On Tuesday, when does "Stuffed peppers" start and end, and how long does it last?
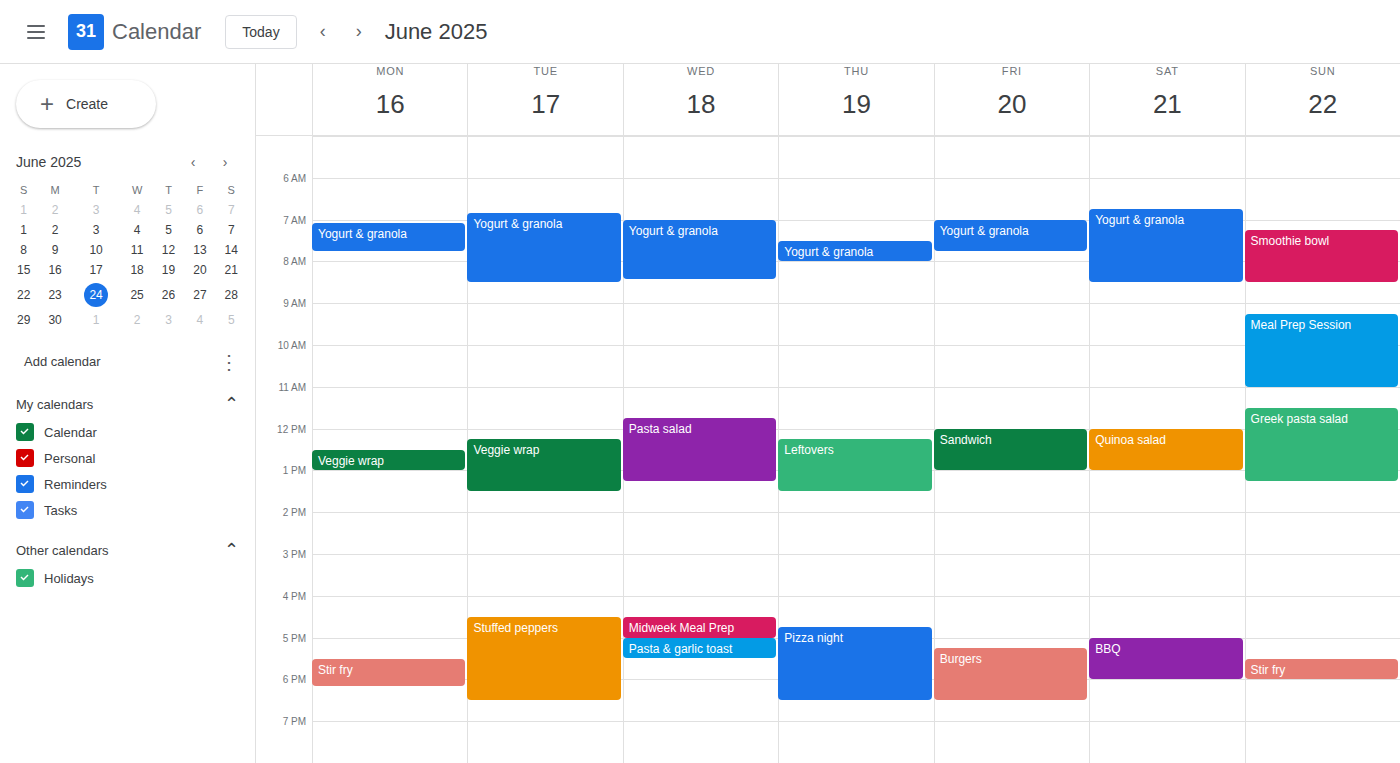
4:30 PM to 6:30 PM, 2 hours